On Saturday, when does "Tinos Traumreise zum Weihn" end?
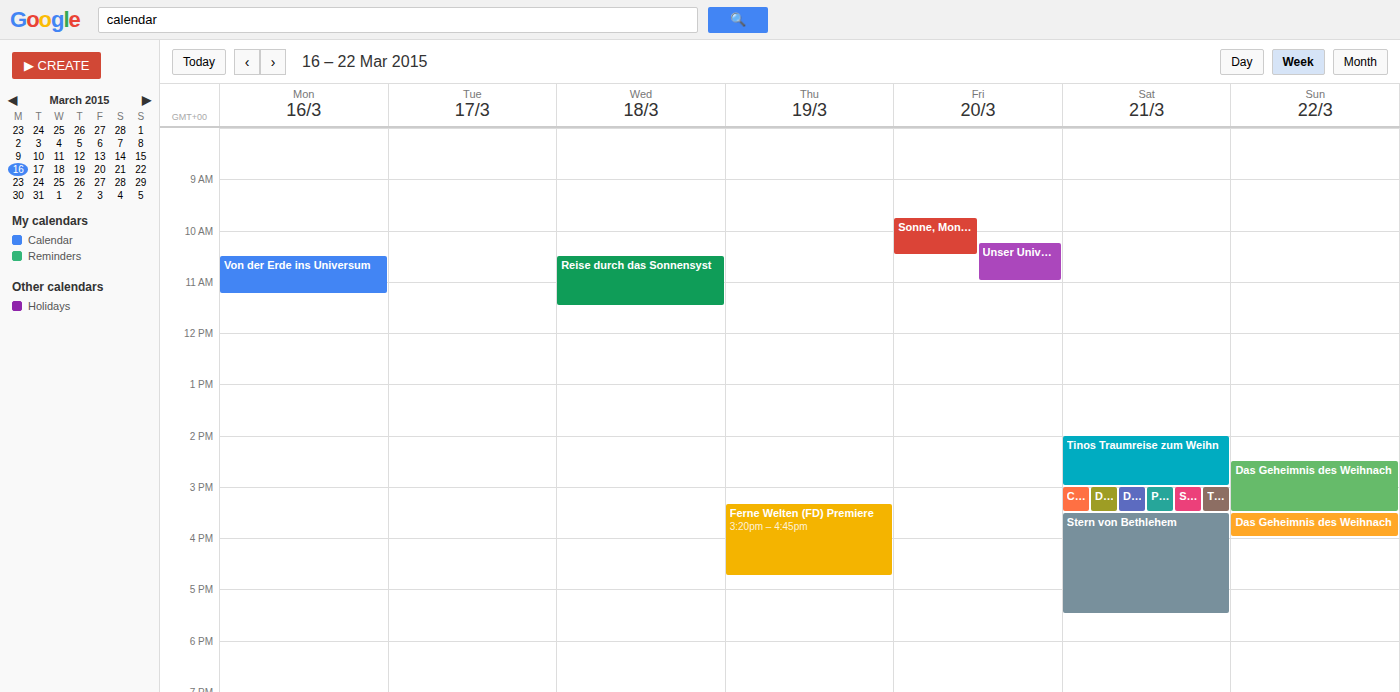
3:00 PM